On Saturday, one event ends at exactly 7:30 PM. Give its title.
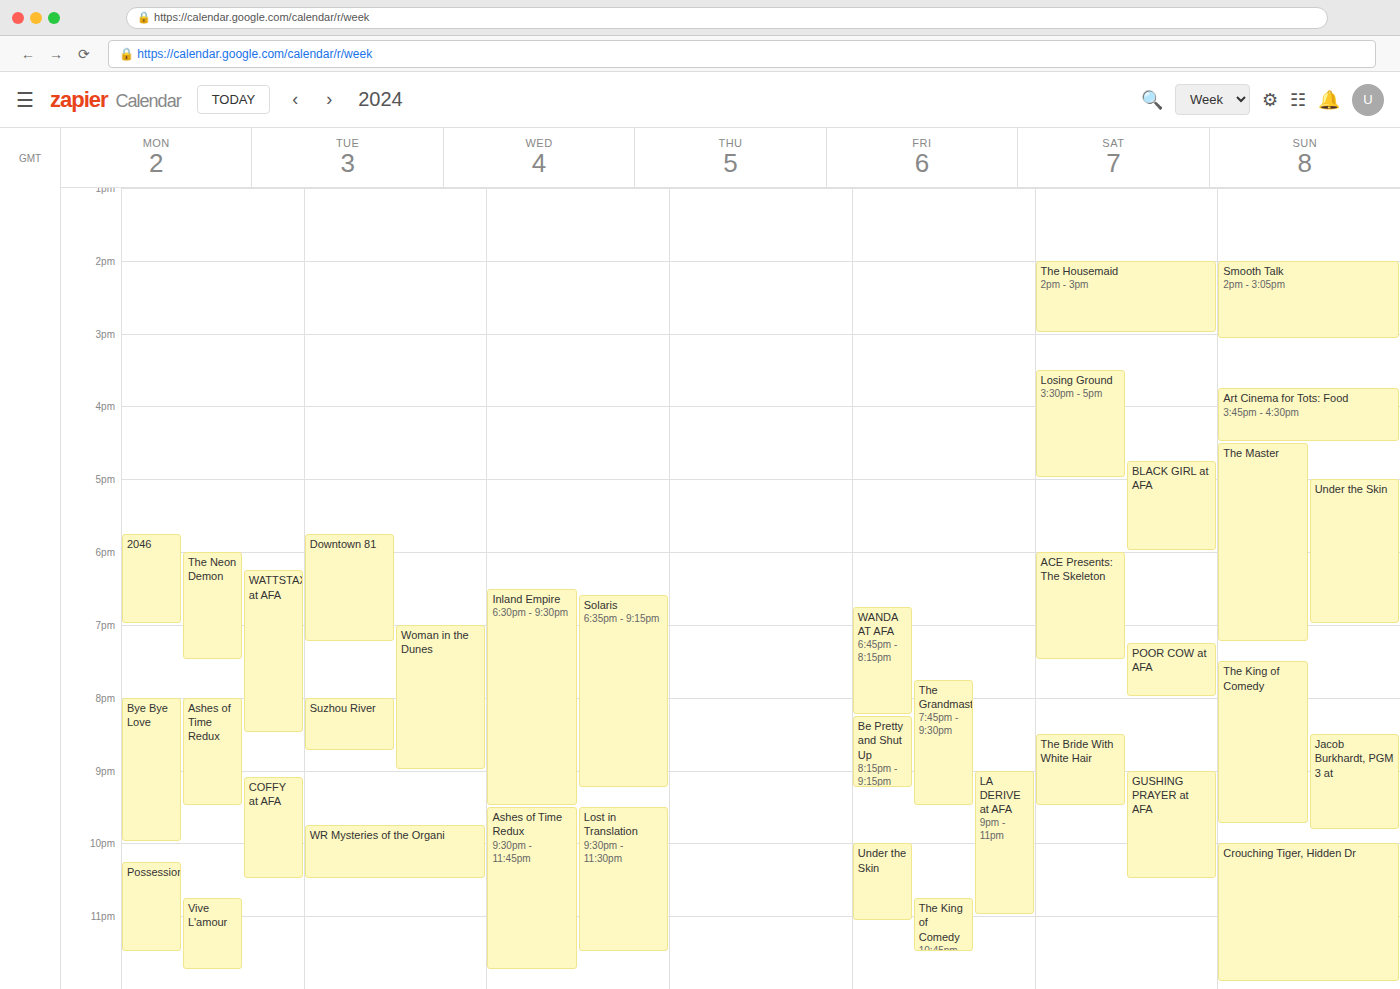
"ACE Presents: The Skeleton"